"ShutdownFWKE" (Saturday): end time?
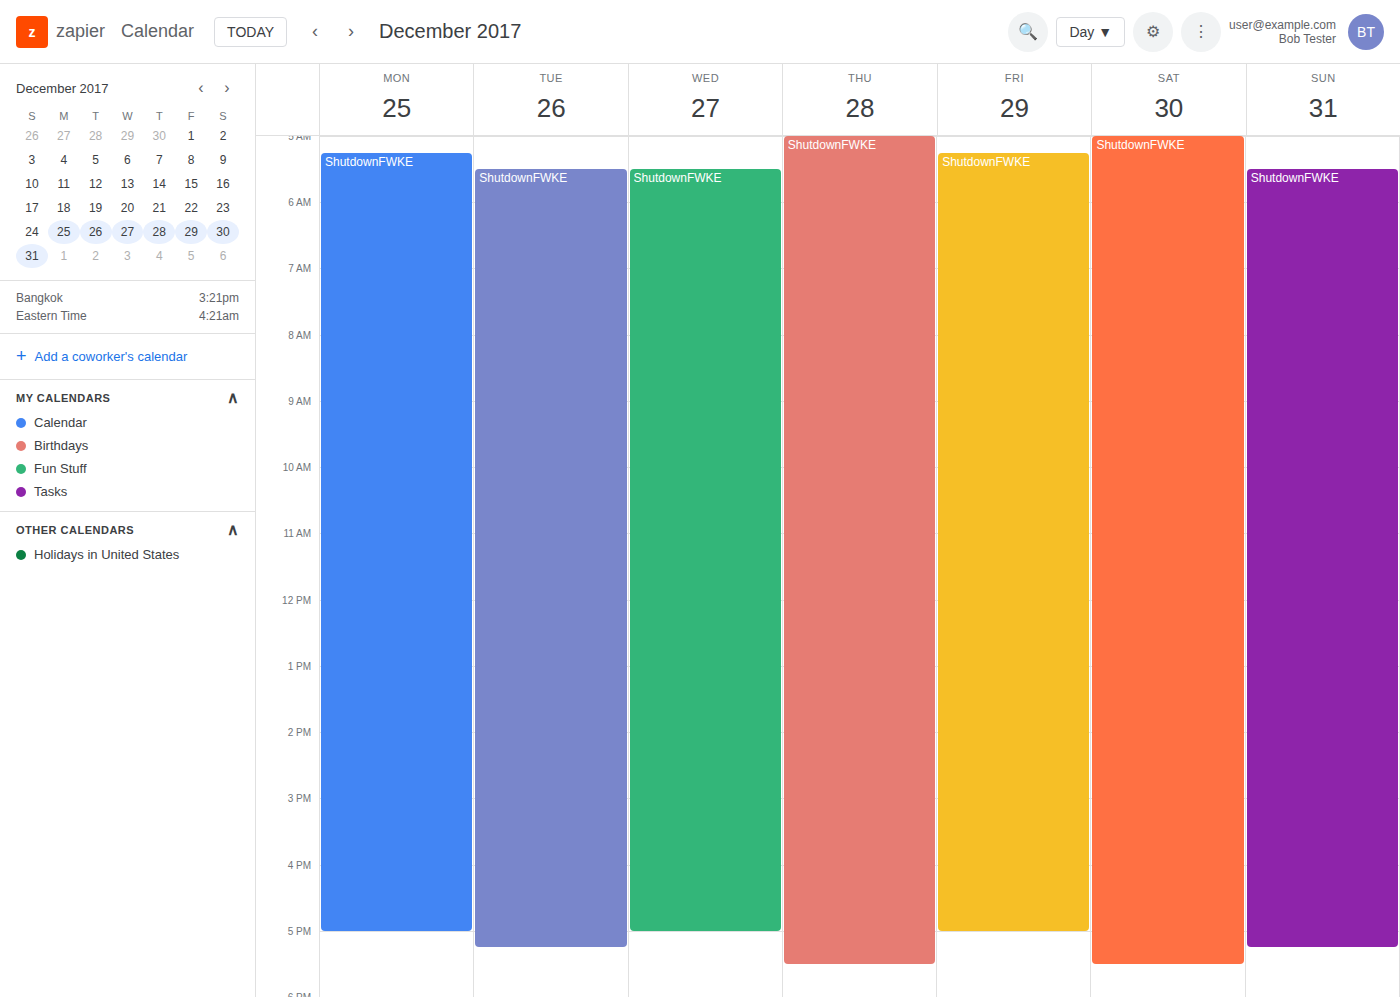
5:30 PM